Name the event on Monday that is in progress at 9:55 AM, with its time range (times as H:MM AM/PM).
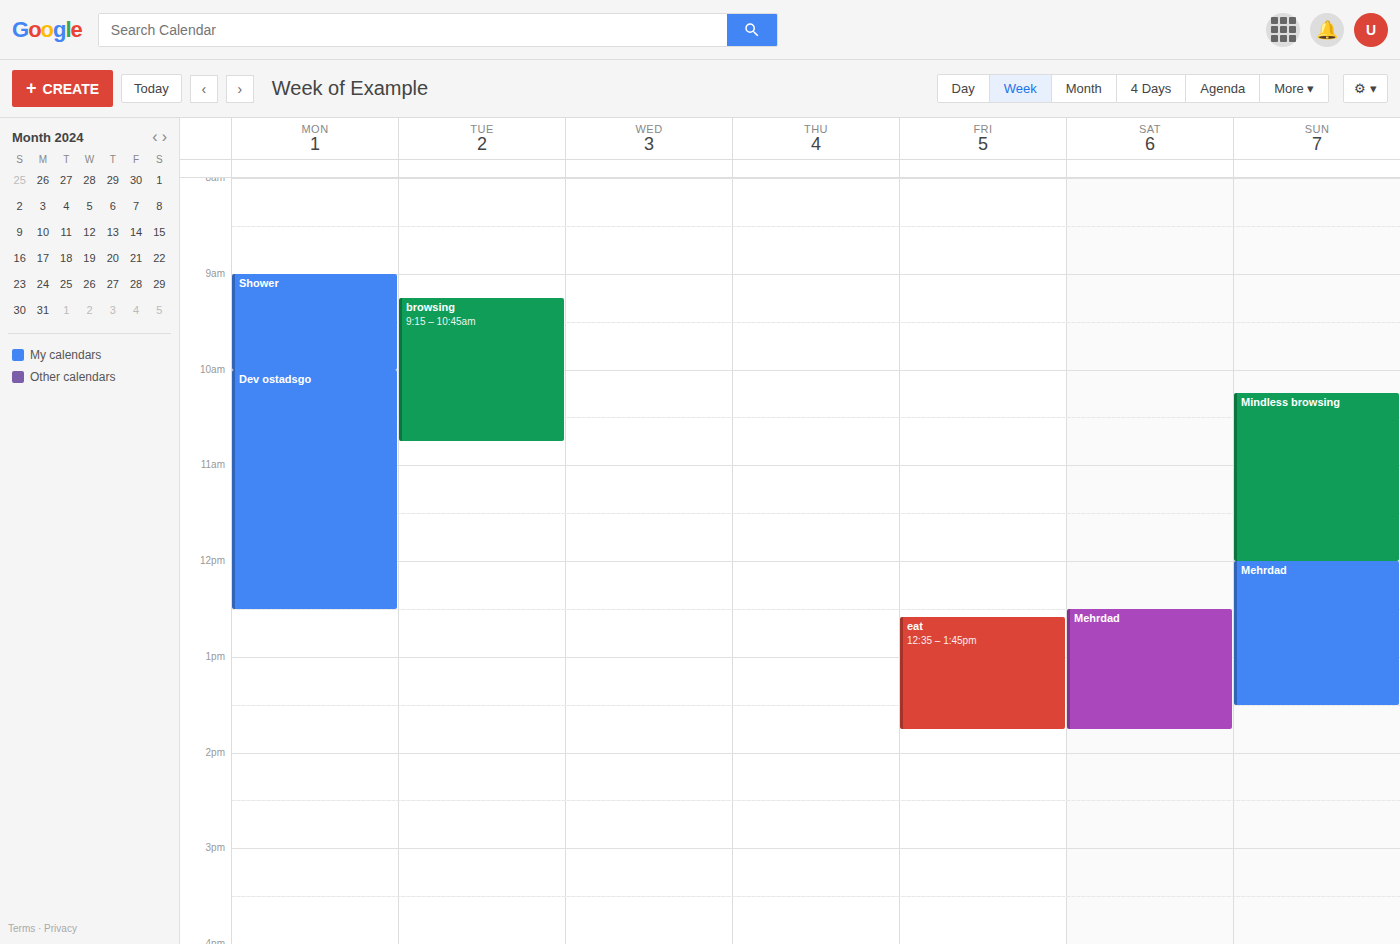
"Shower", 9:00 AM to 10:00 AM